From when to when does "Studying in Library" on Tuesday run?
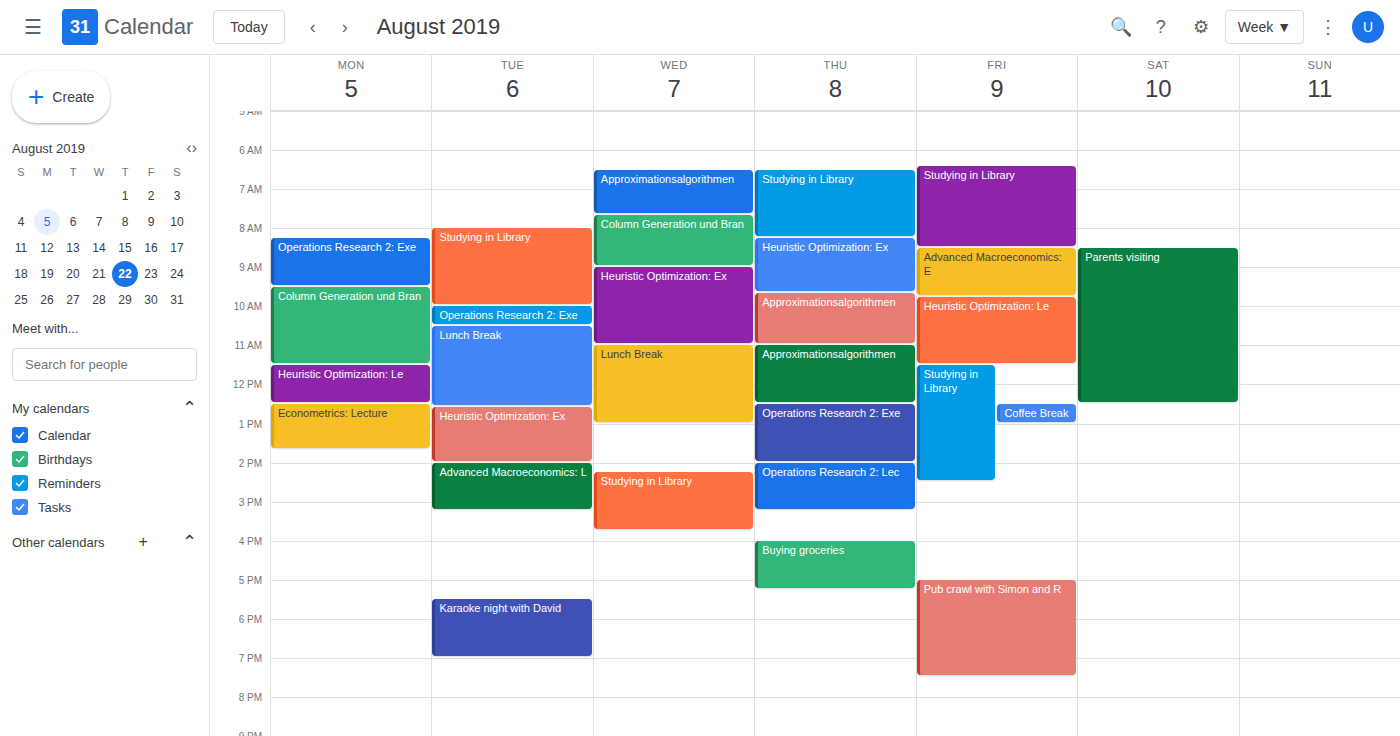
8:00 AM to 10:00 AM